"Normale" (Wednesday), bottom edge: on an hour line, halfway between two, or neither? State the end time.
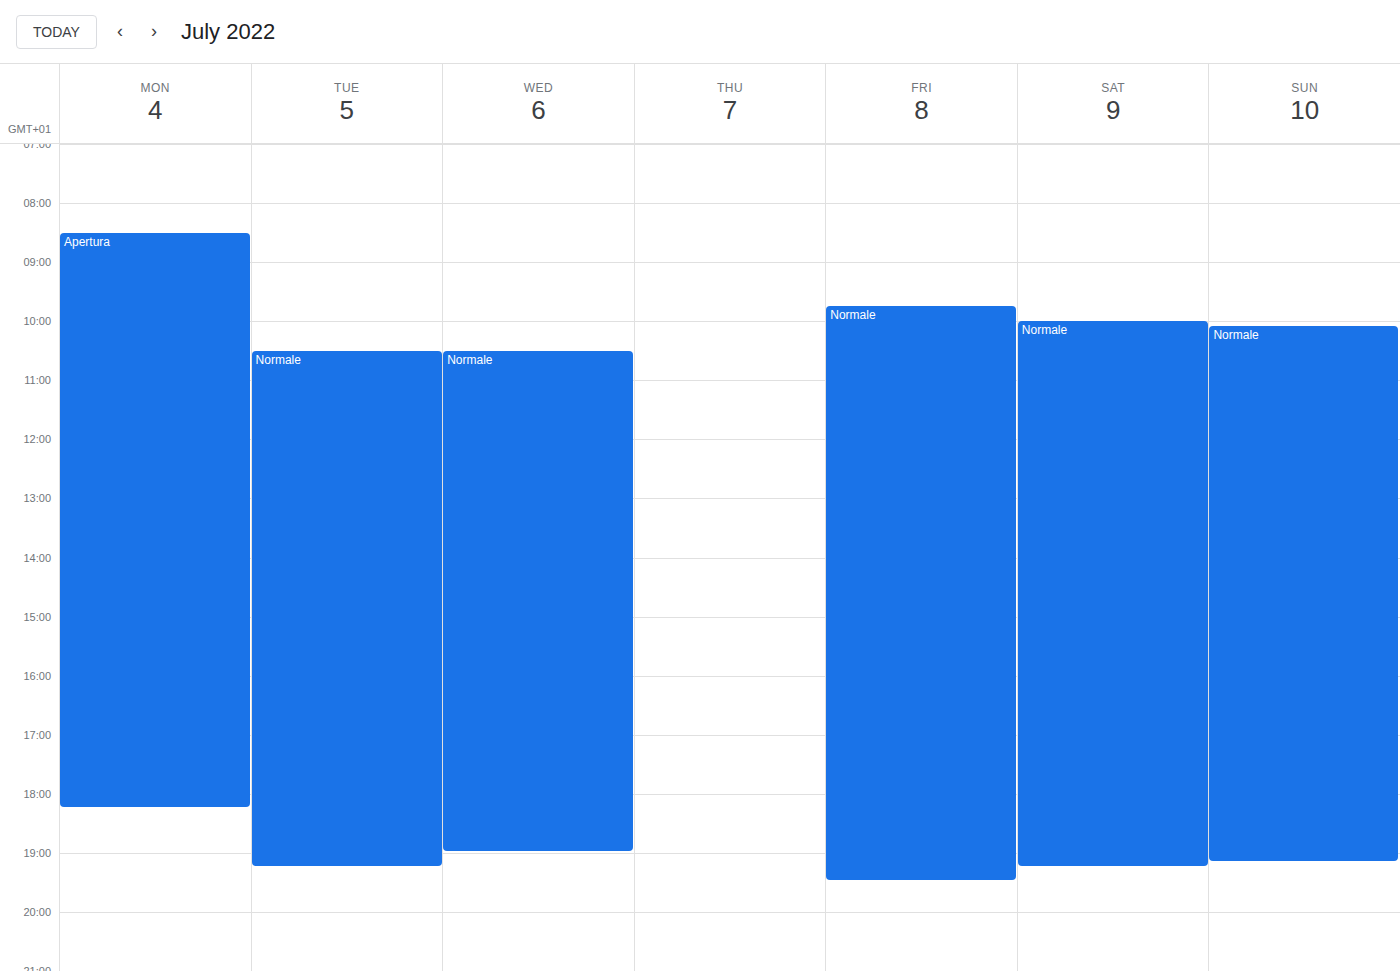
7:00 PM -- exactly on the 7 PM line.